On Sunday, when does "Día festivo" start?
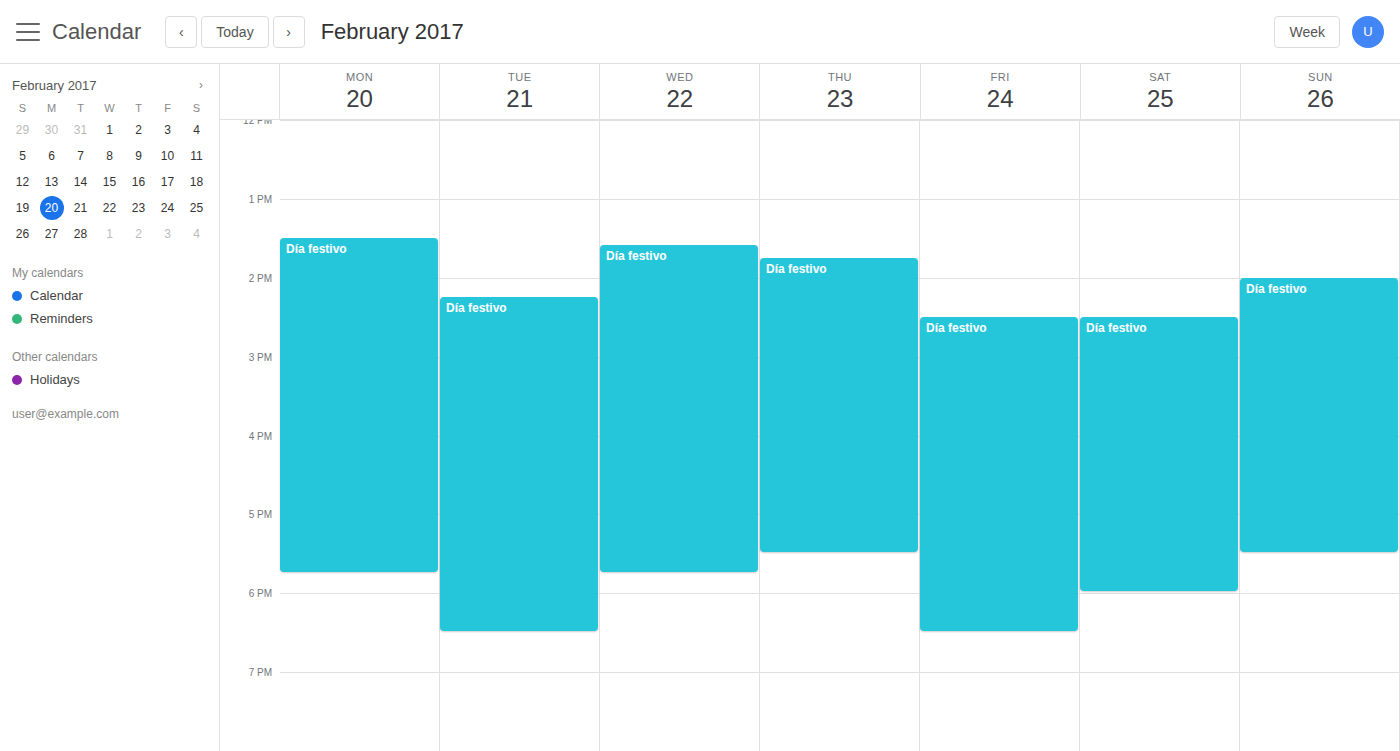
14:00